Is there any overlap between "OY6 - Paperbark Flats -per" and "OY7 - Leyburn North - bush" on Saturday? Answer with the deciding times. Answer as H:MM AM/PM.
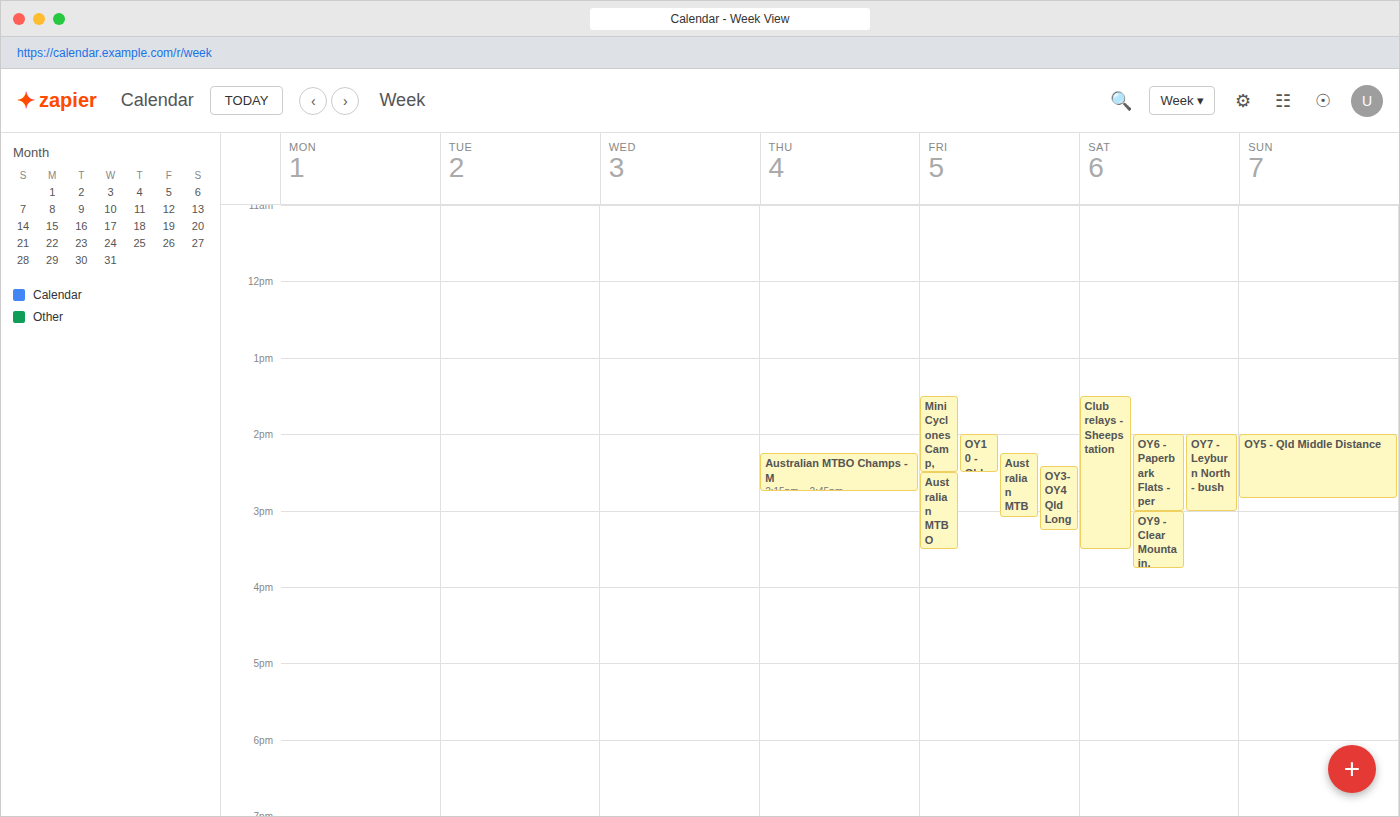
"OY6 - Paperbark Flats -per" runs 2:00 PM to 3:00 PM, inside "OY7 - Leyburn North - bush" -- they overlap.